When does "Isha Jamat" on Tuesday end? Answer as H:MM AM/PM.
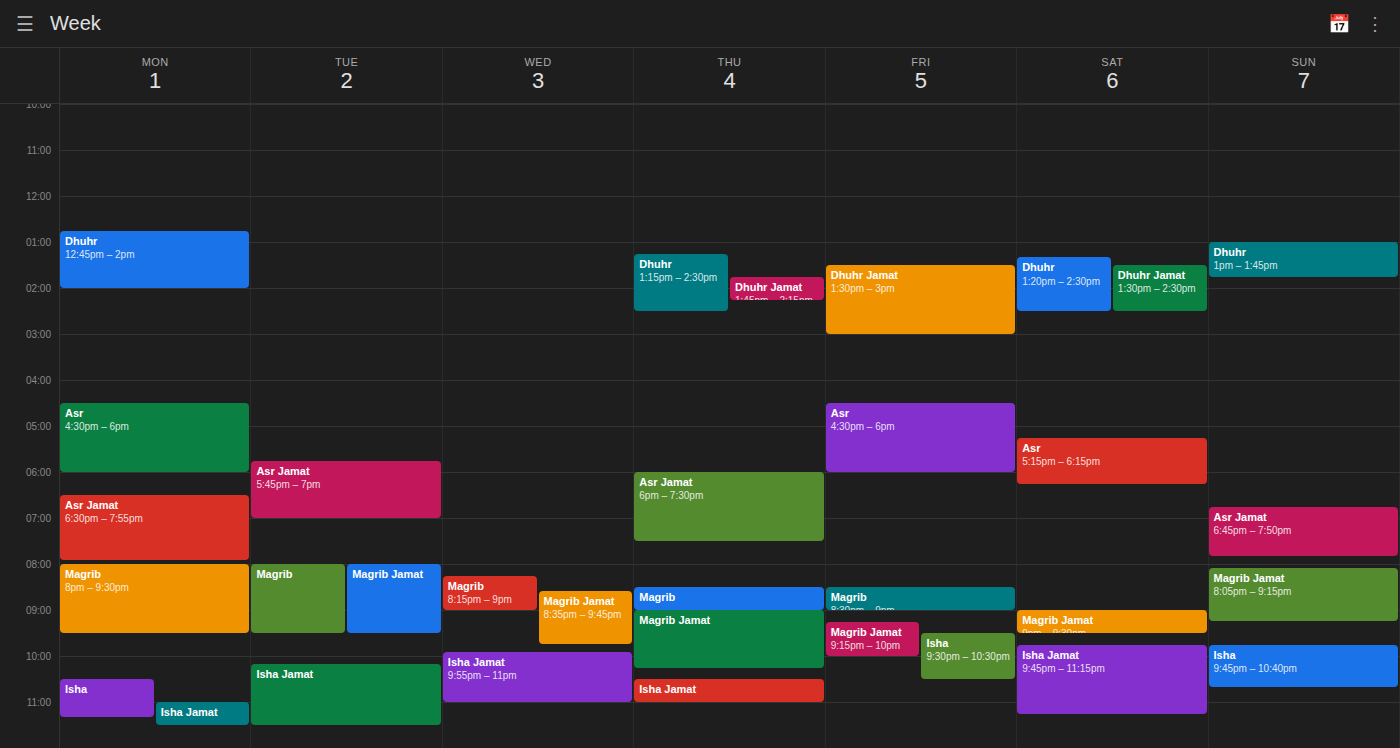
11:30 PM